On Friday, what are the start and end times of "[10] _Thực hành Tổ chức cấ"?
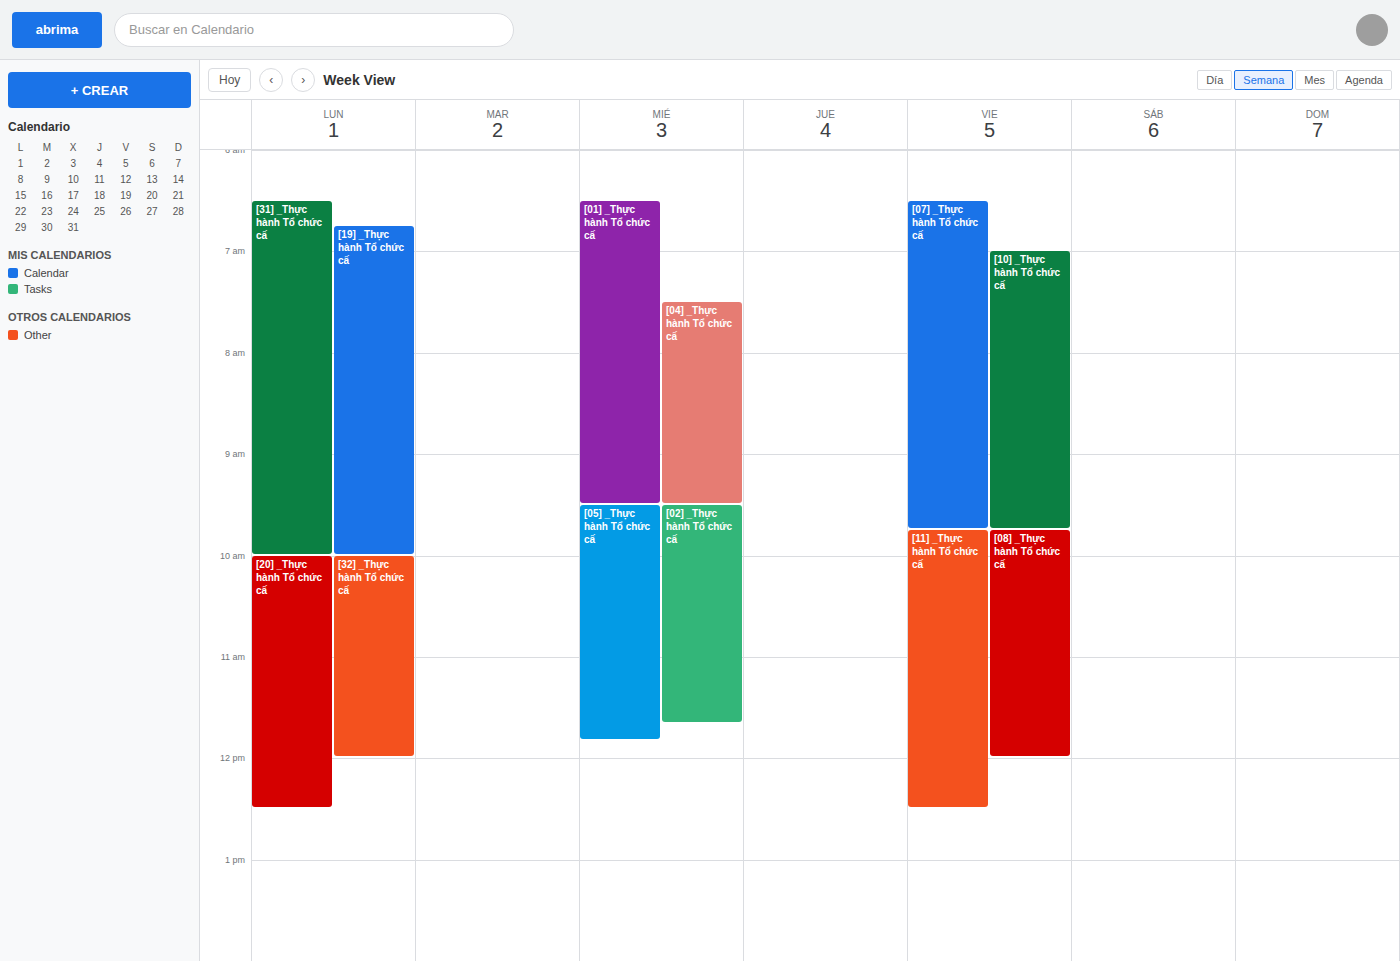
7:00 AM to 9:45 AM